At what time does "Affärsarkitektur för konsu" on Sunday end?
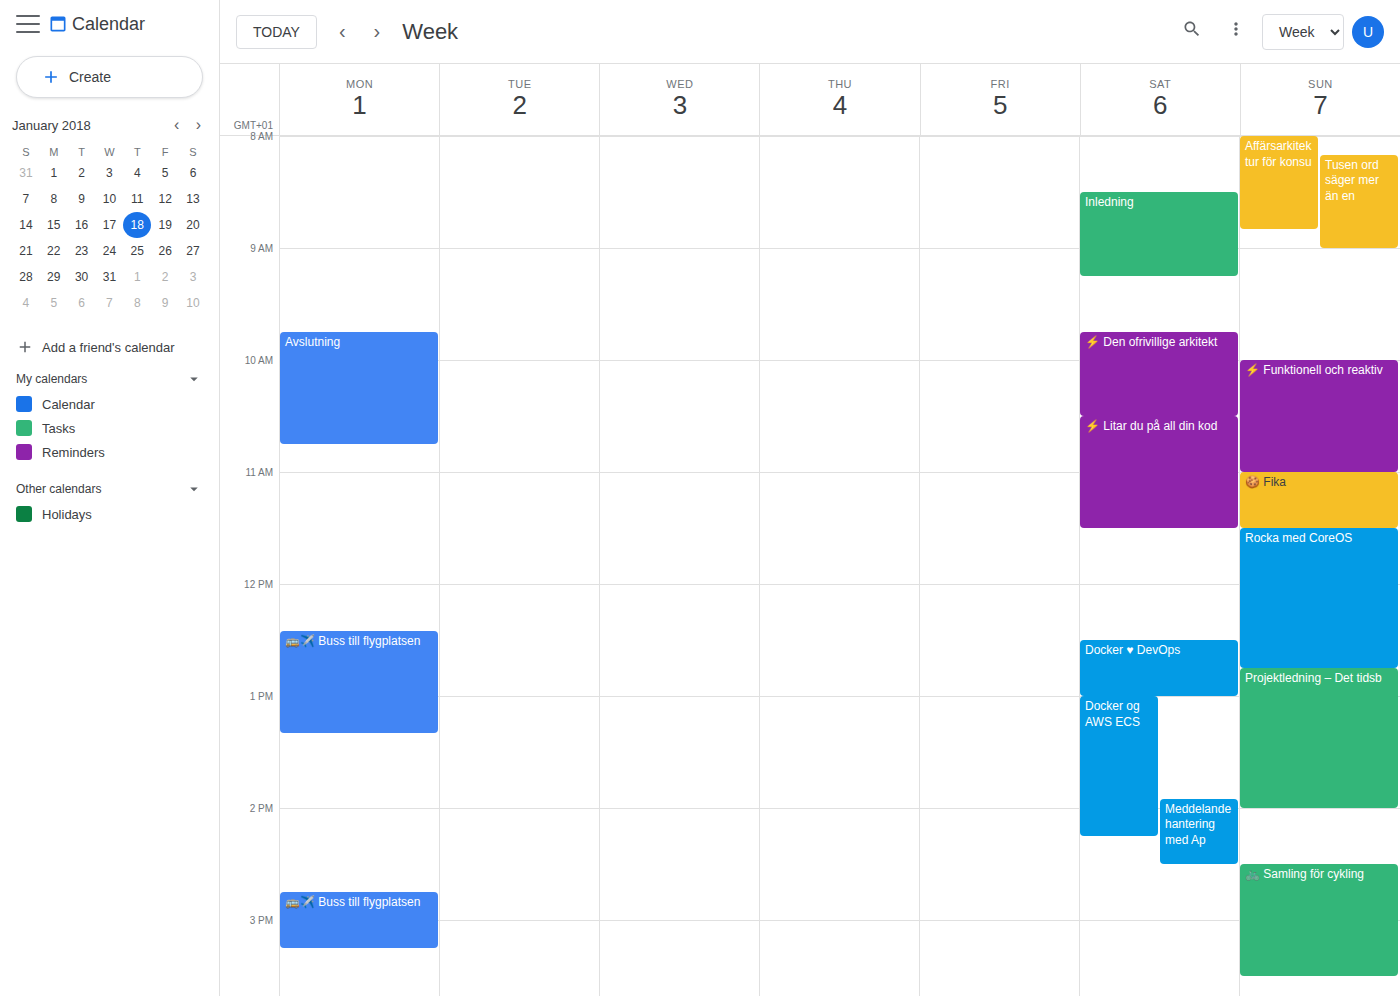
8:50 AM